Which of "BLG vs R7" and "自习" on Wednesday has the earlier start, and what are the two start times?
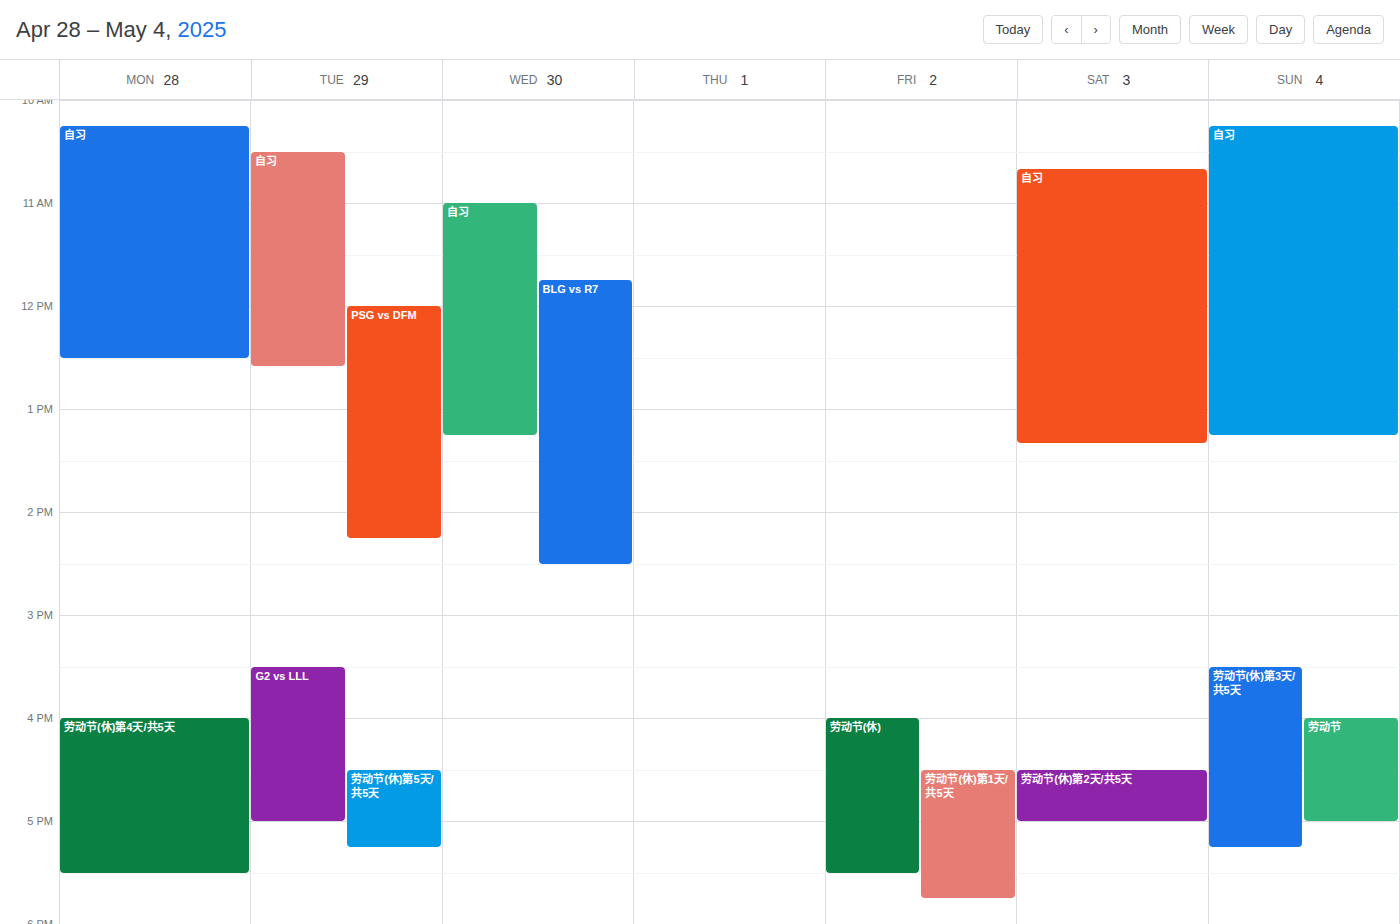
"自习" 11:00 AM; "BLG vs R7" 11:45 AM.